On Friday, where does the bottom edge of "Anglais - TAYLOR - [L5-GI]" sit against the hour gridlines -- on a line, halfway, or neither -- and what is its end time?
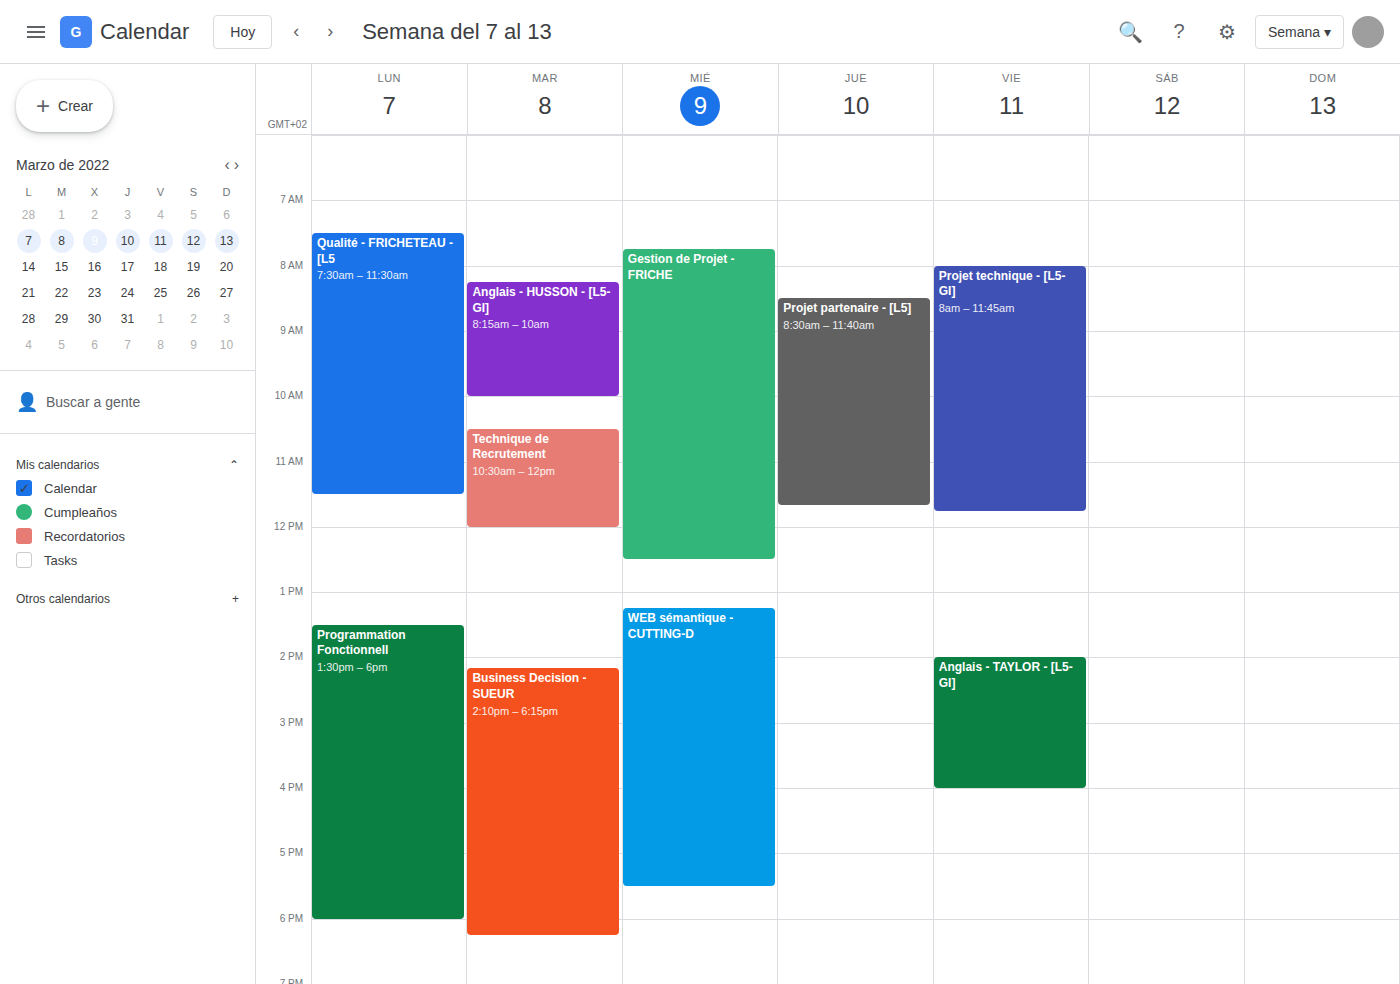
4:00 PM -- exactly on the 4 PM line.